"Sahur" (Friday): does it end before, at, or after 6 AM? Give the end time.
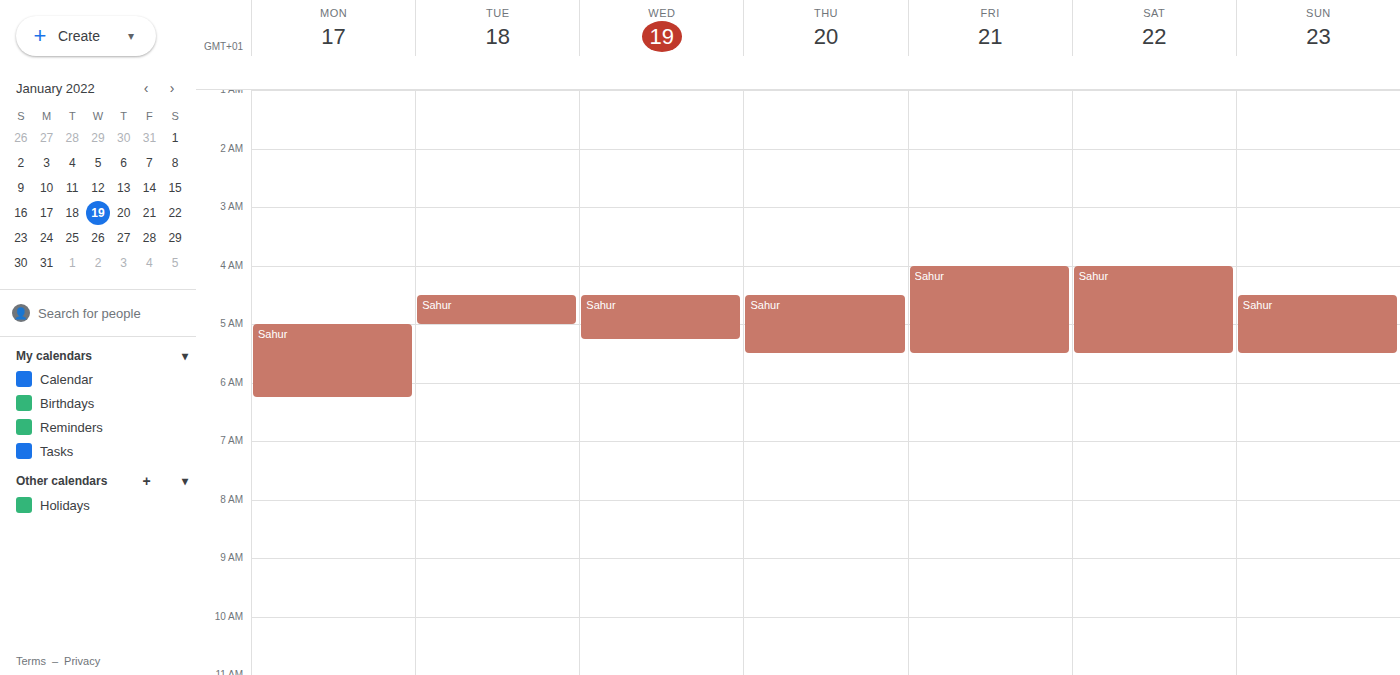
5:30 AM -- before 6 AM, 30 minutes above the 6 AM line.